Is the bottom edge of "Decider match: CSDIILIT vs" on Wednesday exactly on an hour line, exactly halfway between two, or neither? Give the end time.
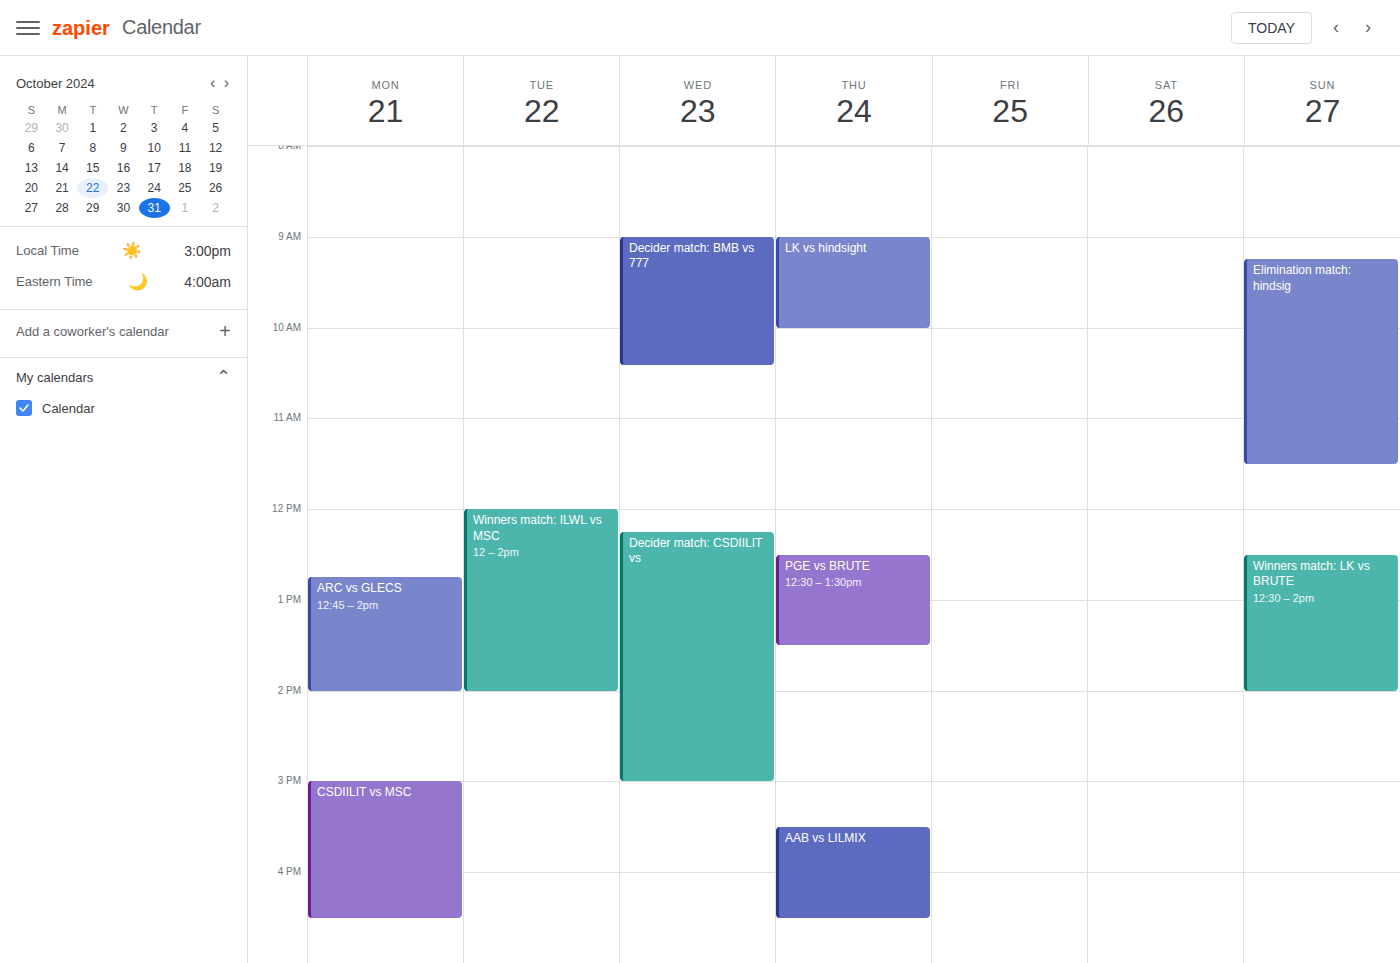
3:00 PM -- exactly on the 3 PM line.